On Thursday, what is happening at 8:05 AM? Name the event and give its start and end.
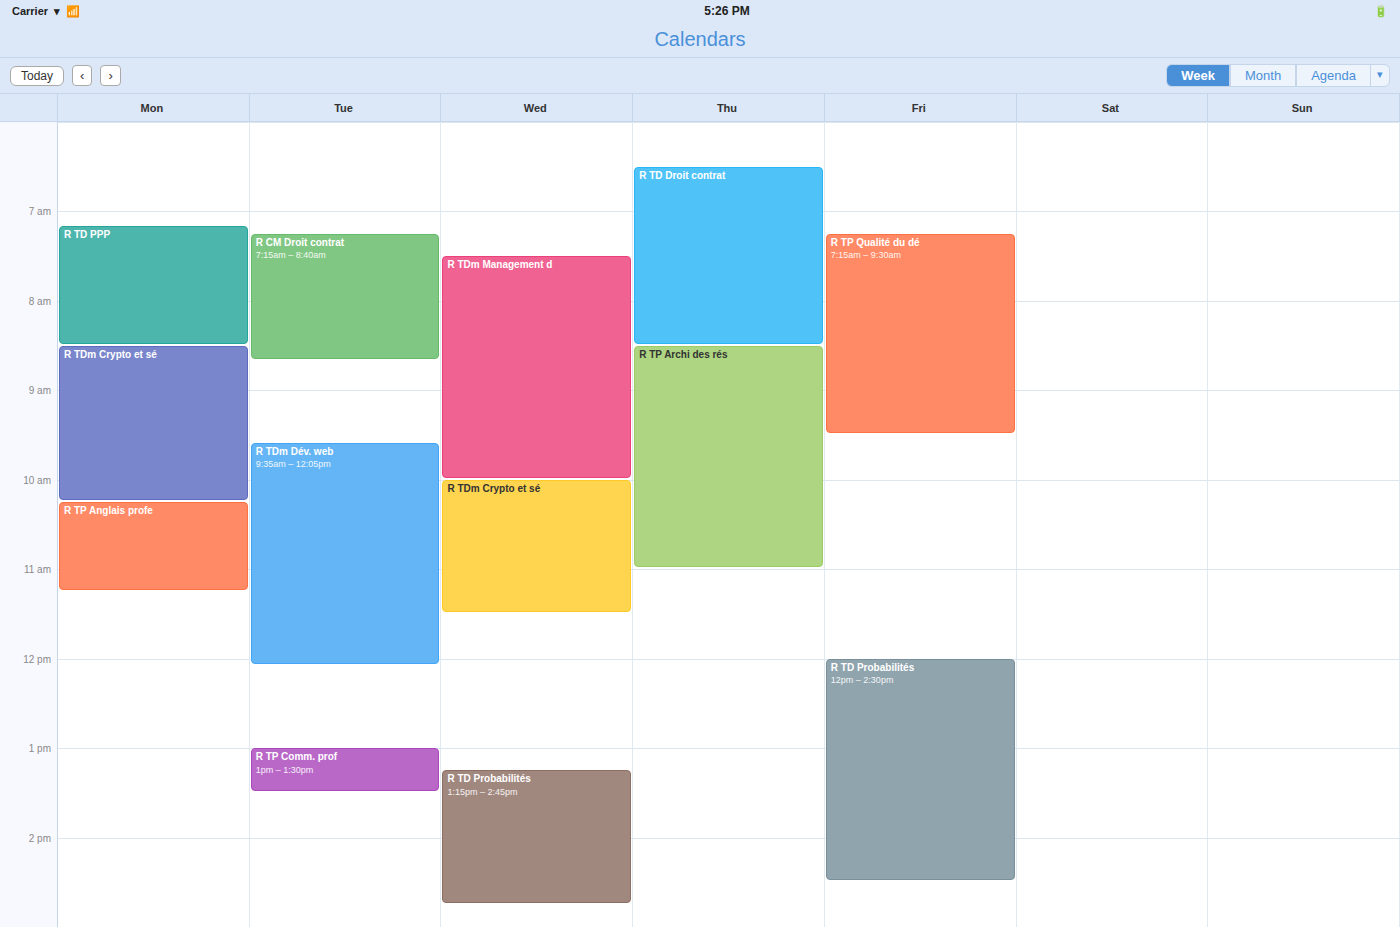
"R TD Droit contrat", 6:30 AM to 8:30 AM